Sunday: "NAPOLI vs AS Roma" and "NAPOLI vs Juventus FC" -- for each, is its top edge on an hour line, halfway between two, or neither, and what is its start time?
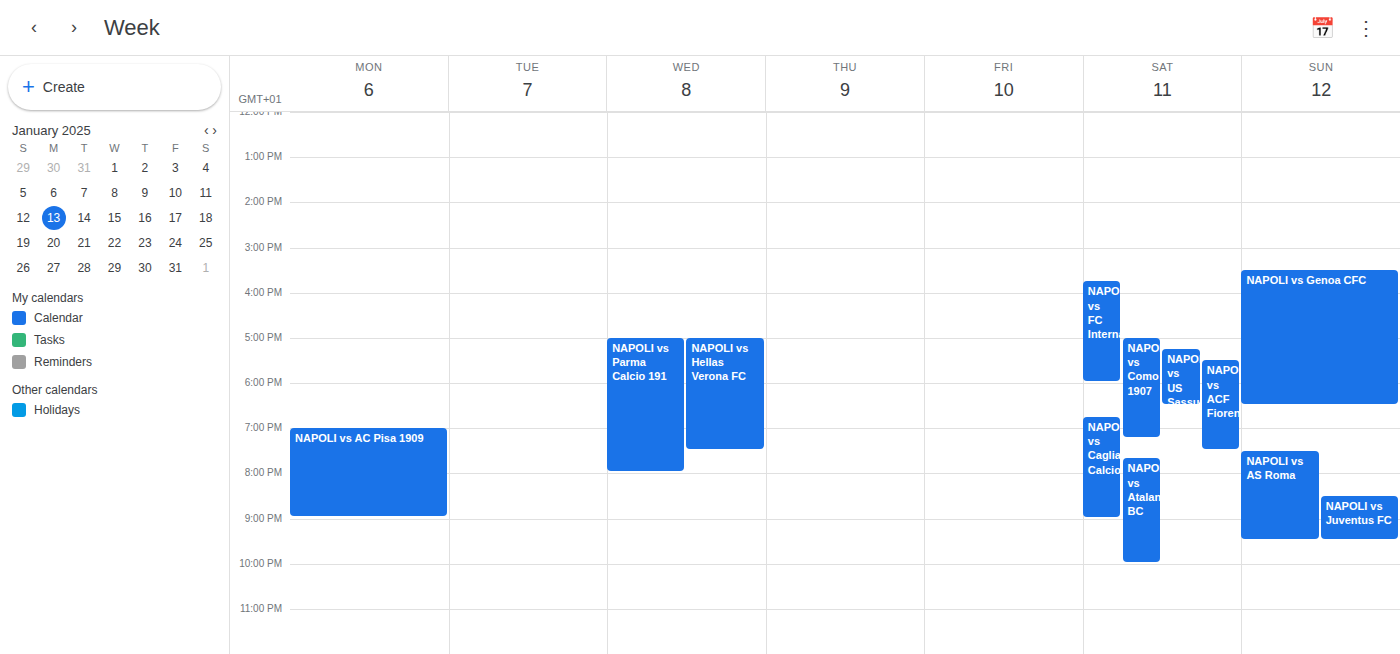
"NAPOLI vs AS Roma": 7:30 PM, halfway between the 7 PM and 8 PM lines. "NAPOLI vs Juventus FC": 8:30 PM, halfway between the 8 PM and 9 PM lines.